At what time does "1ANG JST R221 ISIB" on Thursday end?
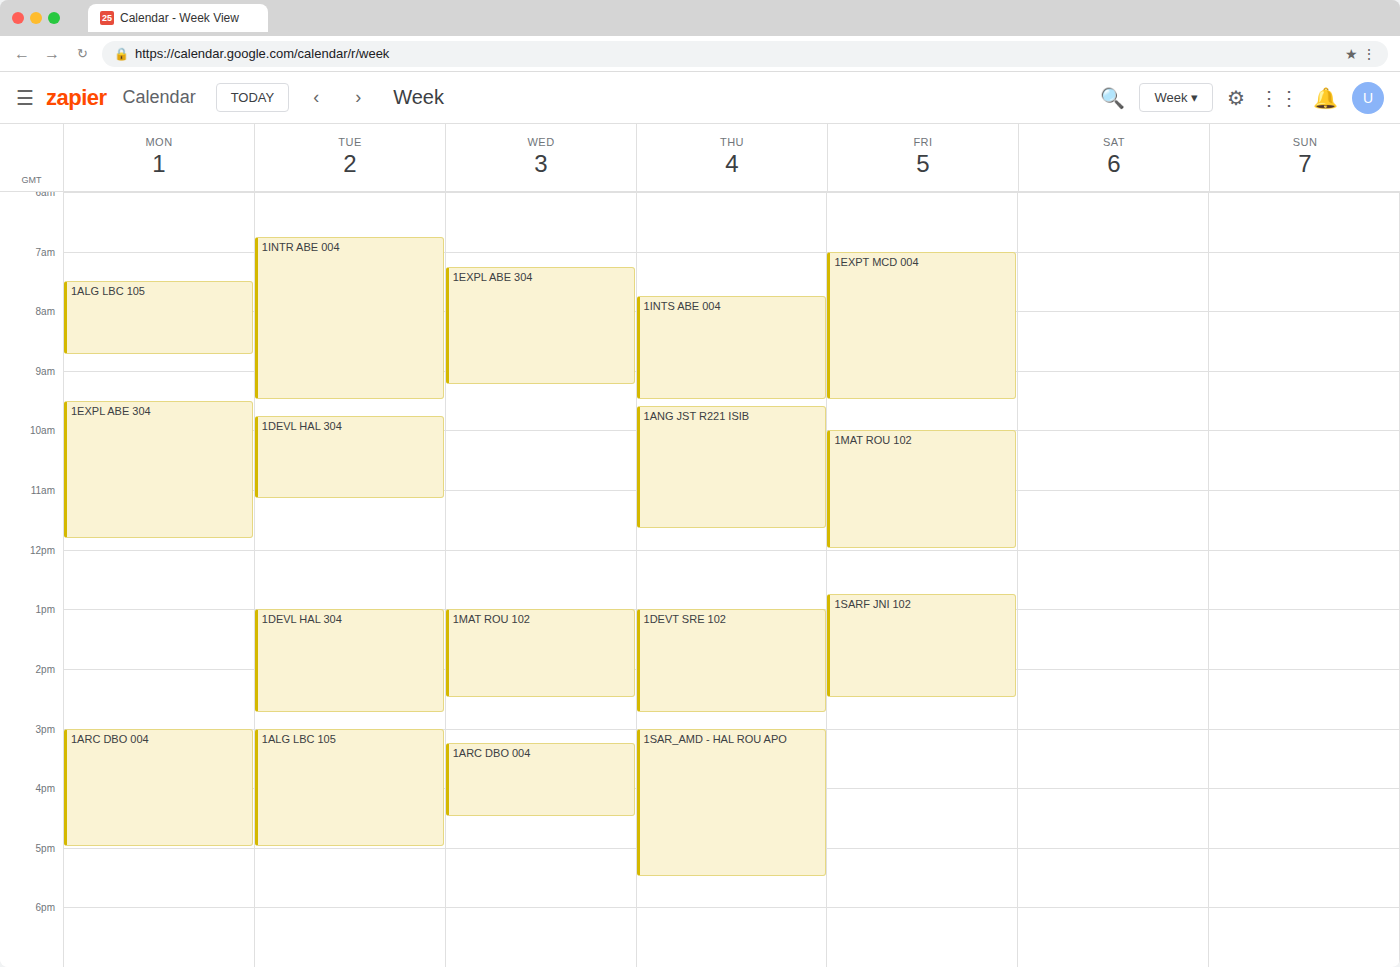
11:40 AM